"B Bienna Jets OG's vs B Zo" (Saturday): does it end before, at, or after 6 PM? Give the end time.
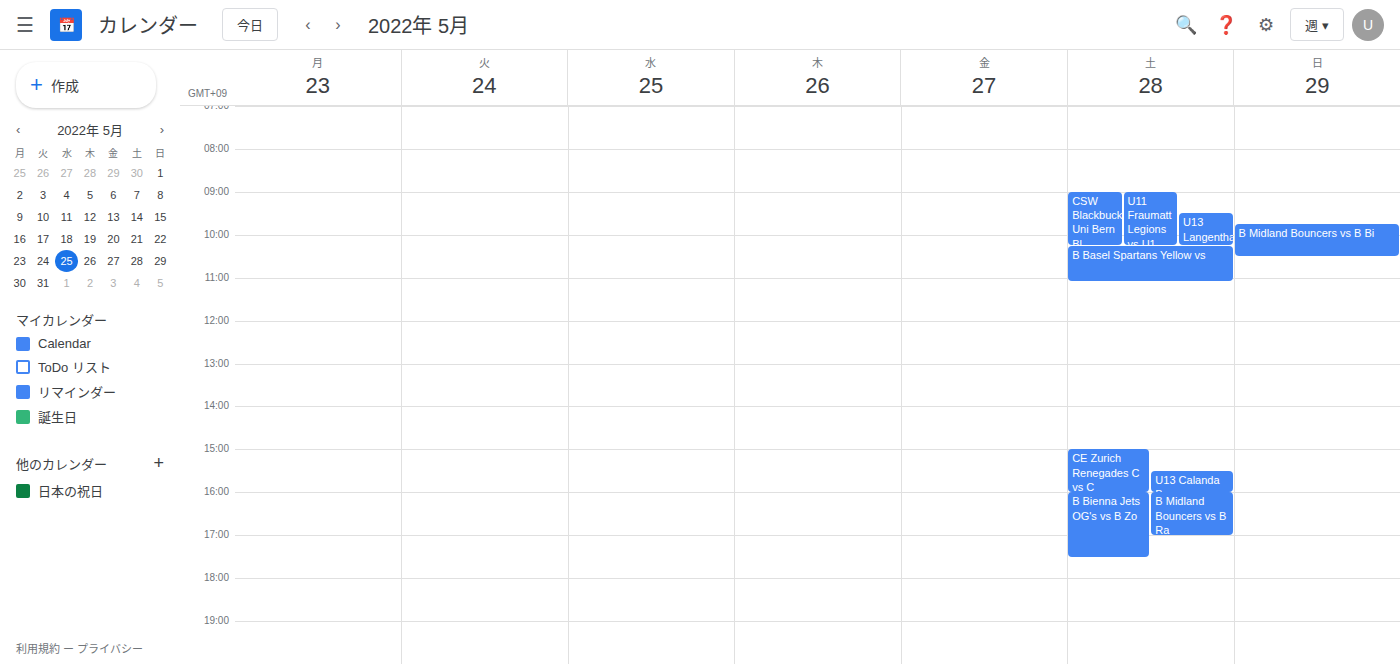
5:30 PM -- before 6 PM, 30 minutes above the 6 PM line.